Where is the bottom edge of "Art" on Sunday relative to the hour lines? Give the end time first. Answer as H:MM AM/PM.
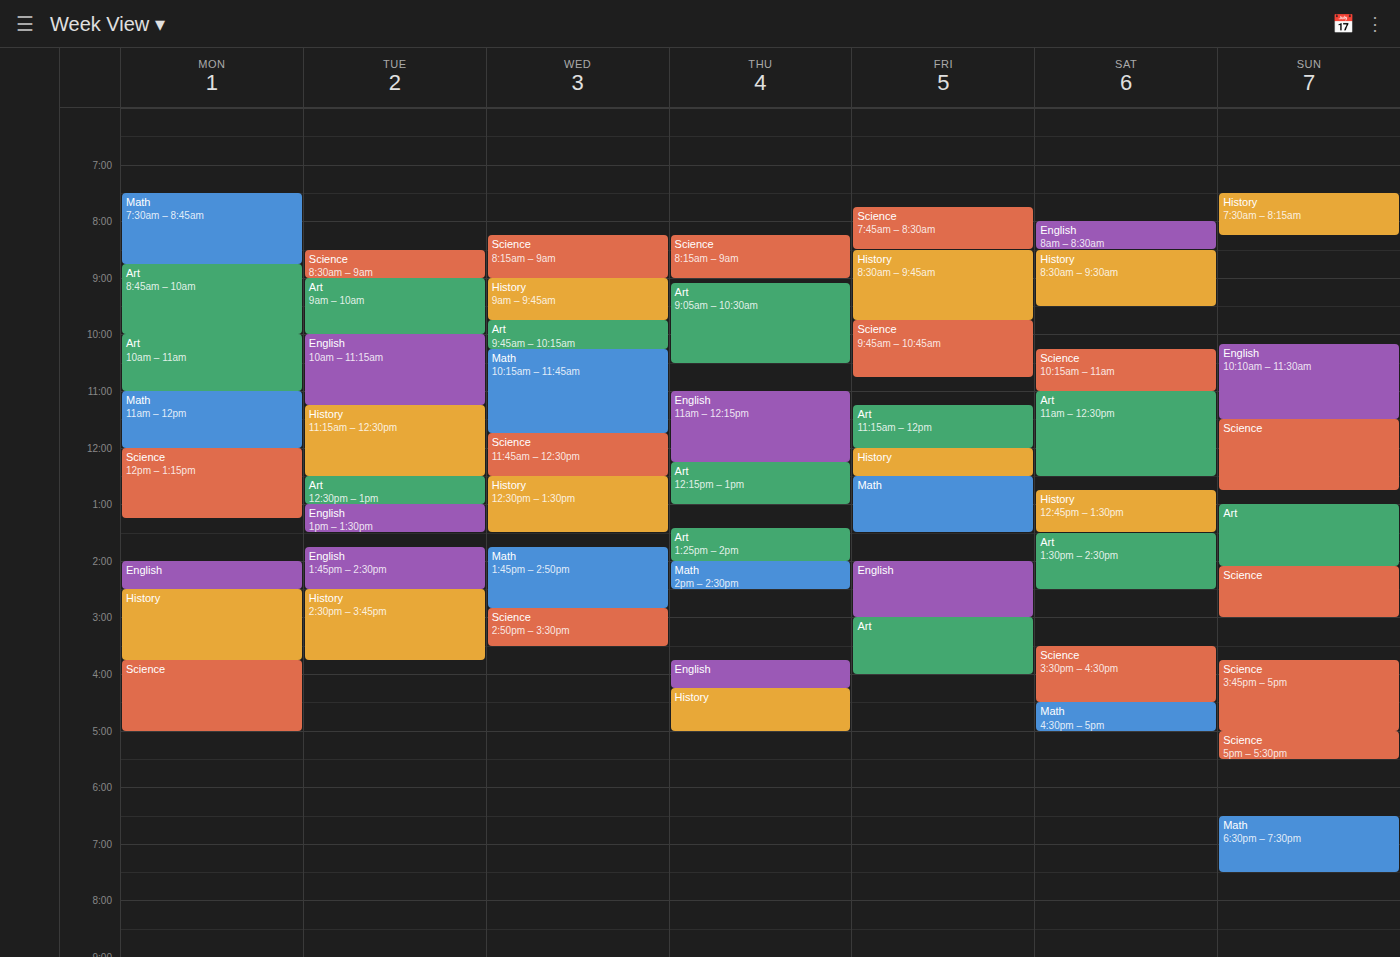
2:05 PM -- neither: 5 minutes below the 2 PM line and 55 minutes above the 3 PM line.